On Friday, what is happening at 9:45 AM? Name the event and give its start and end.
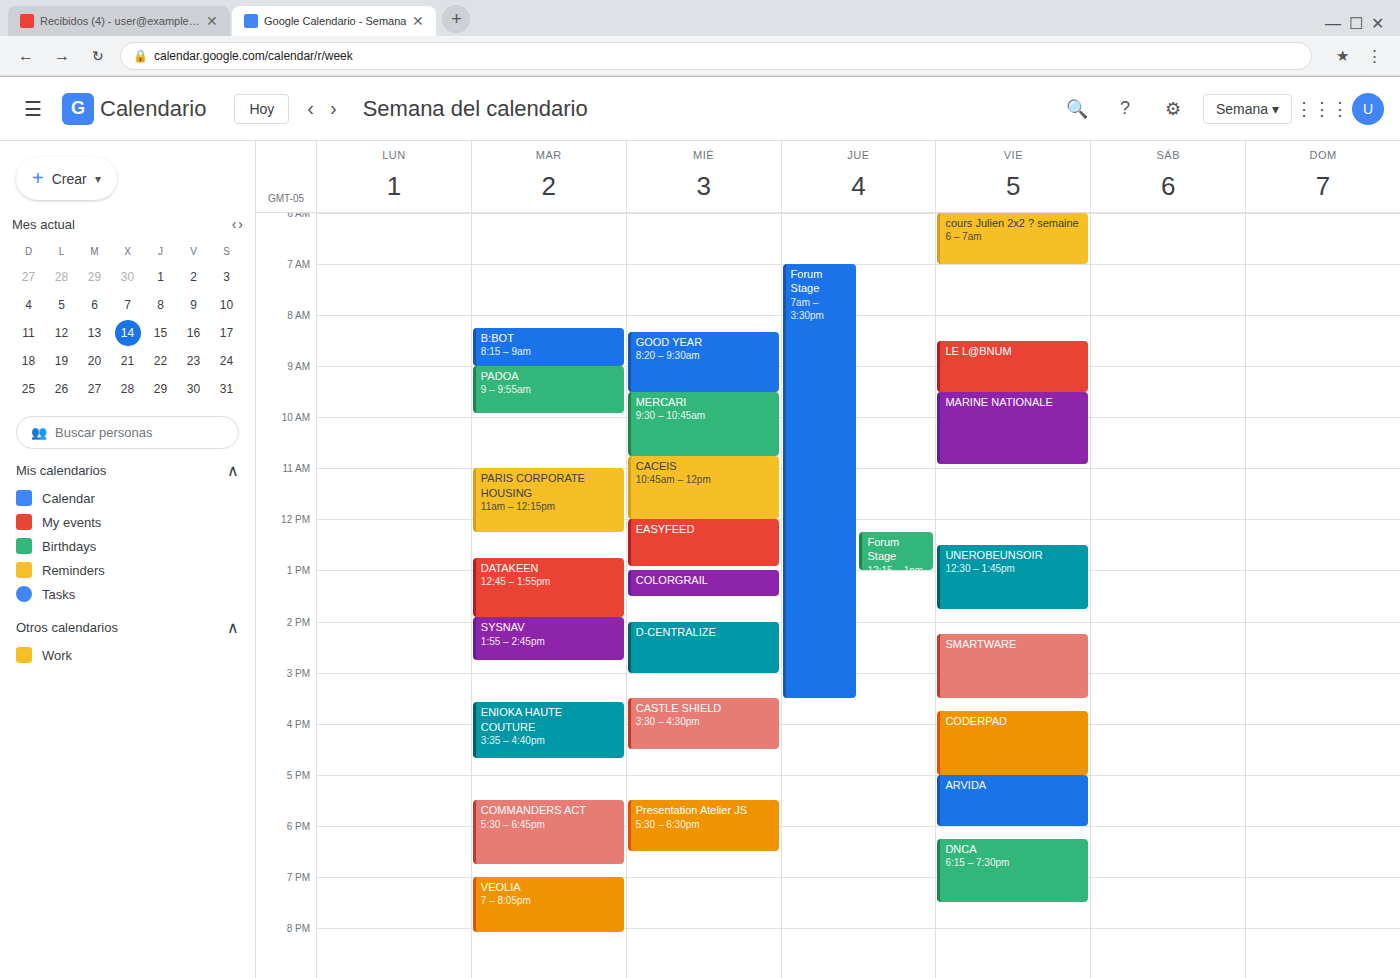
"MARINE NATIONALE", 9:30 AM to 10:55 AM